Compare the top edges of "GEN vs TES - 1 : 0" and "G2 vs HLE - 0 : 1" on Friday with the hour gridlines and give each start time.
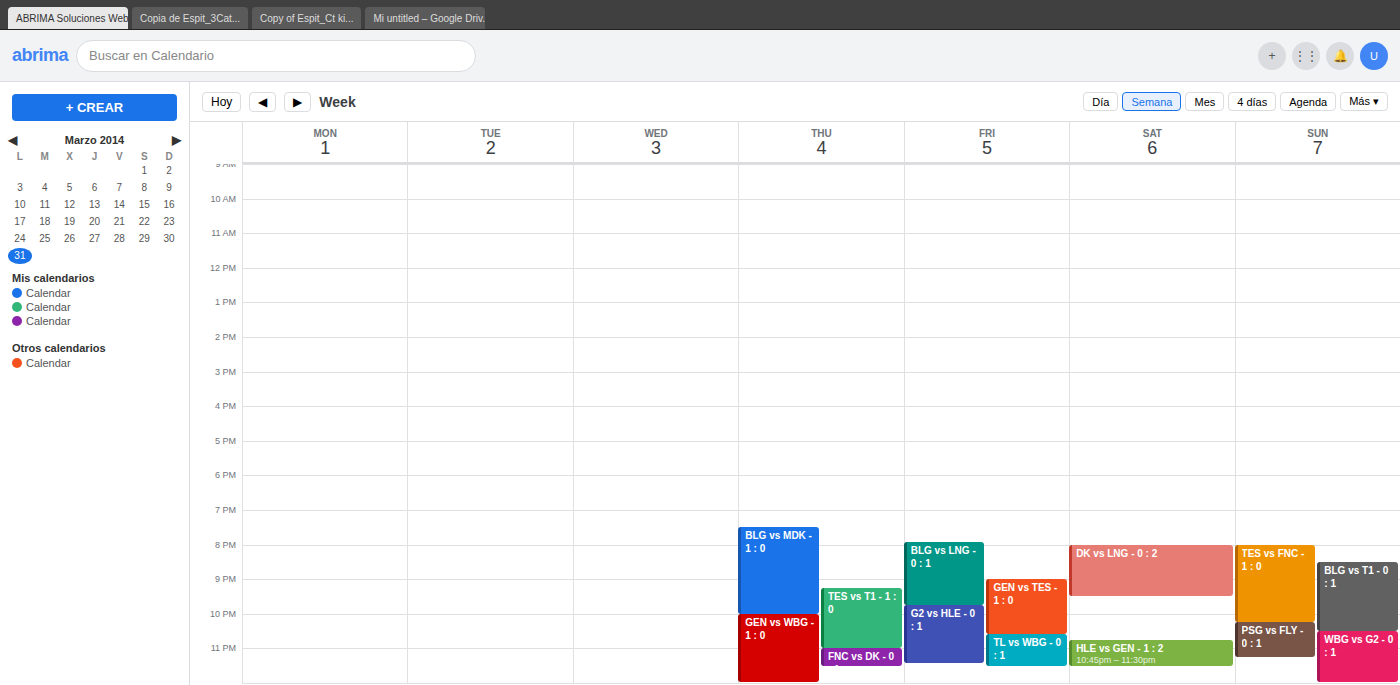
"GEN vs TES - 1 : 0": 21:00, exactly on the 21:00 line. "G2 vs HLE - 0 : 1": 21:45, neither: three quarters of the way from the 21:00 line to the 22:00 line.